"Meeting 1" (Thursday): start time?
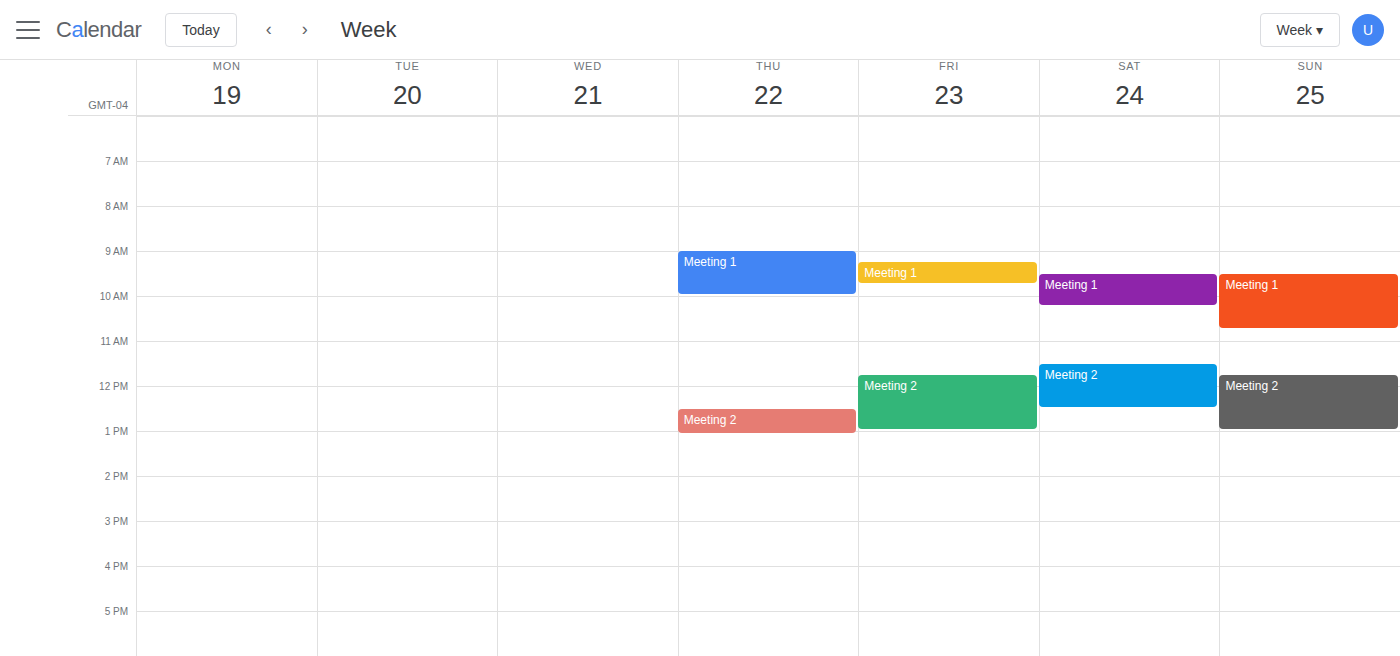
9:00 AM